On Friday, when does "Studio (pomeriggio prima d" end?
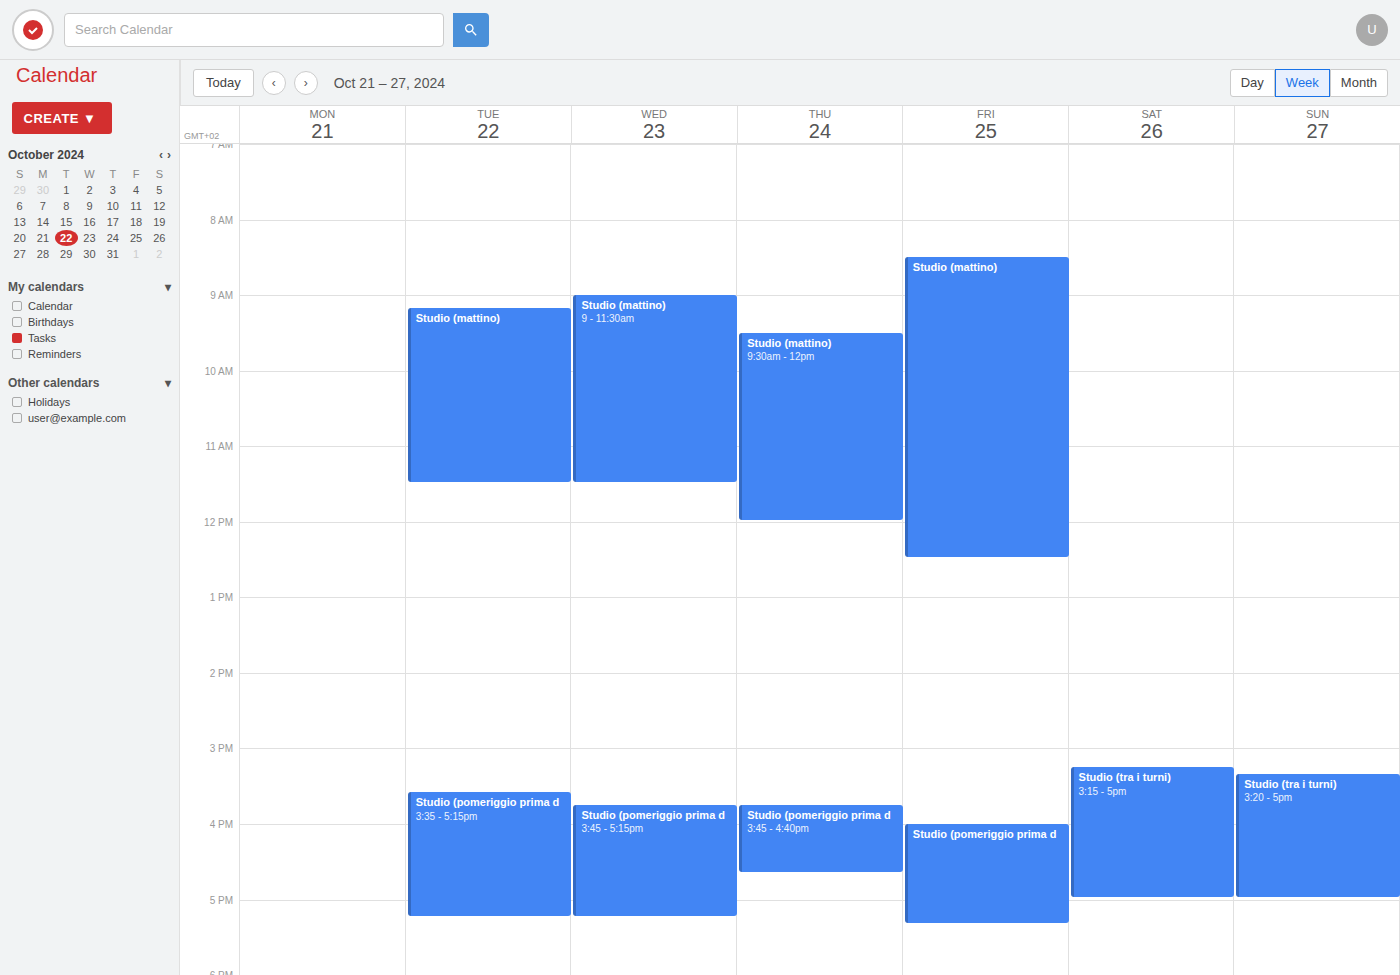
5:20 PM